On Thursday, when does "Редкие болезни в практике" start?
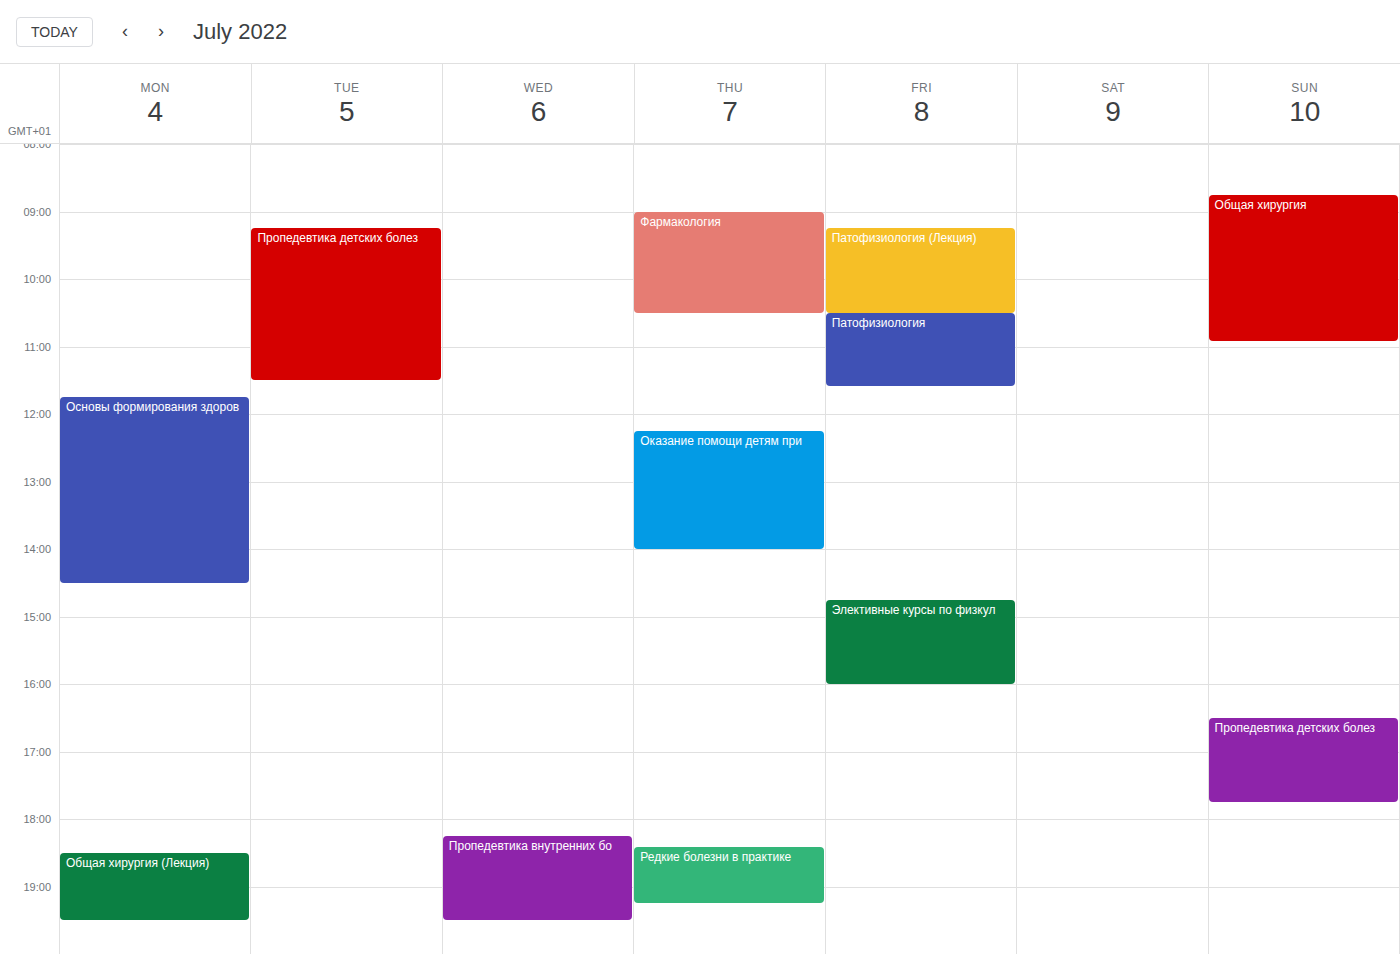
6:25 PM